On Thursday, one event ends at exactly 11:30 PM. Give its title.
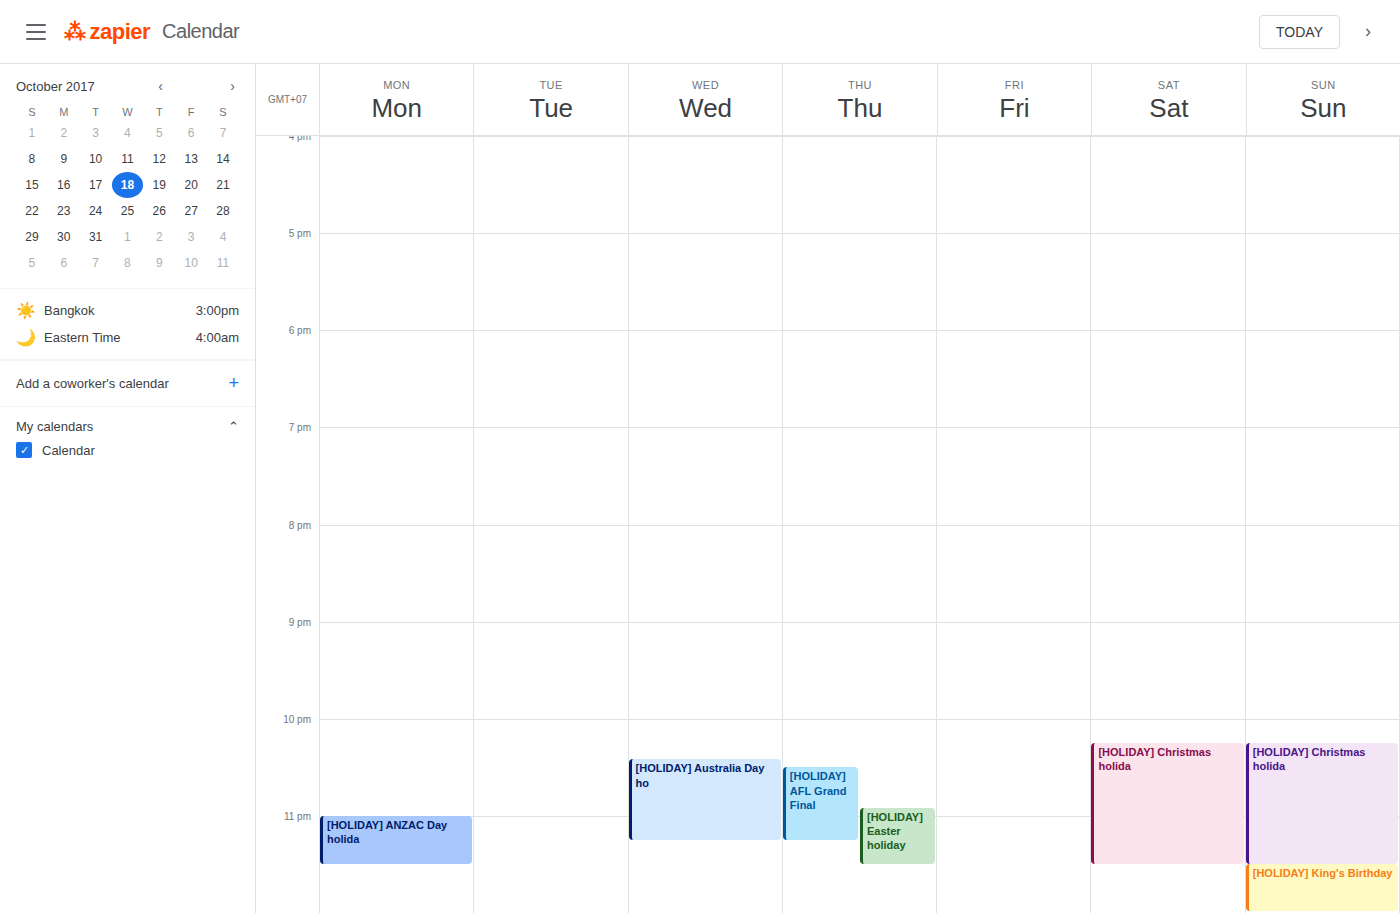
"[HOLIDAY] Easter holiday"